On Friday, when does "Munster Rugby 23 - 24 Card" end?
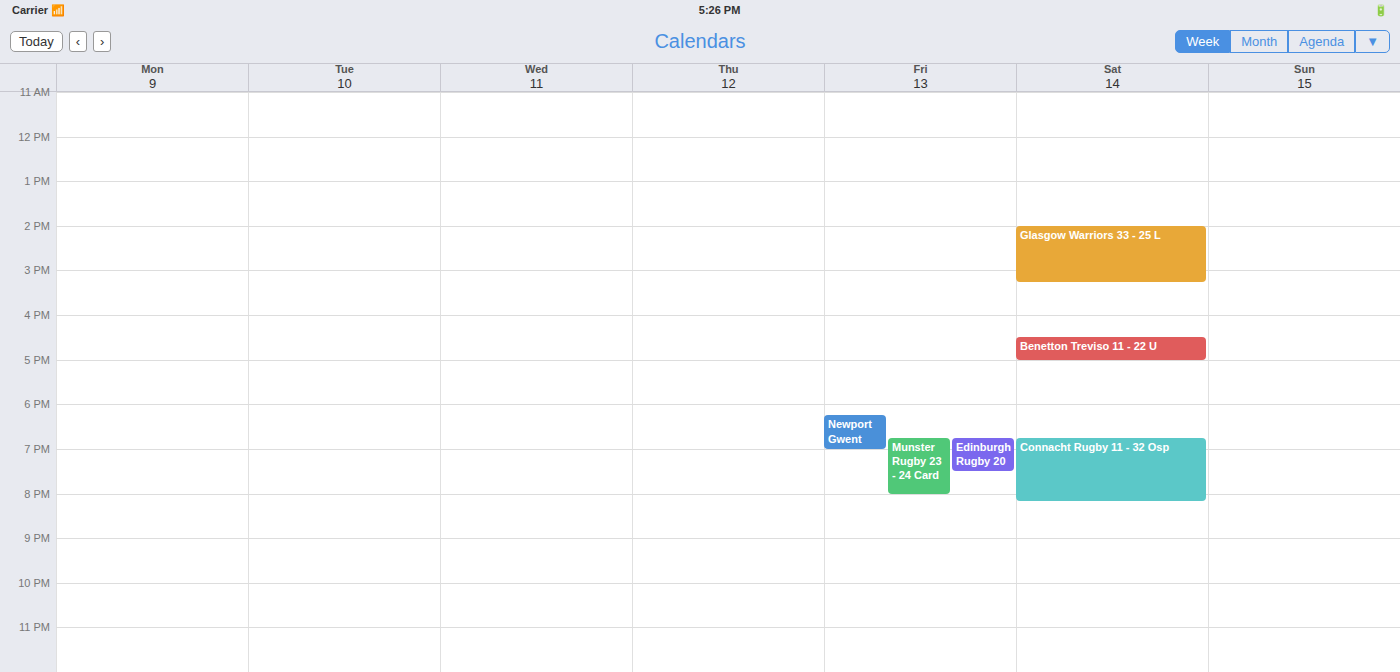
8:00 PM